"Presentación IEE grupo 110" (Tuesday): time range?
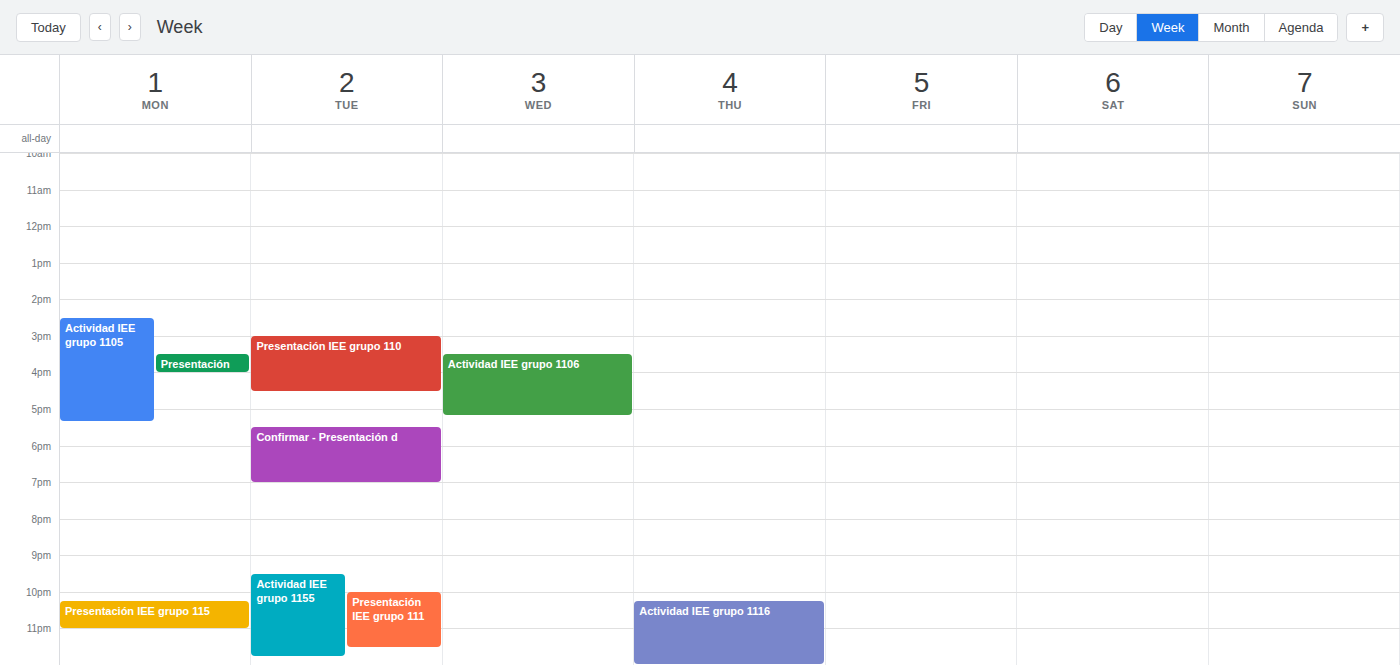
15:00 to 16:30